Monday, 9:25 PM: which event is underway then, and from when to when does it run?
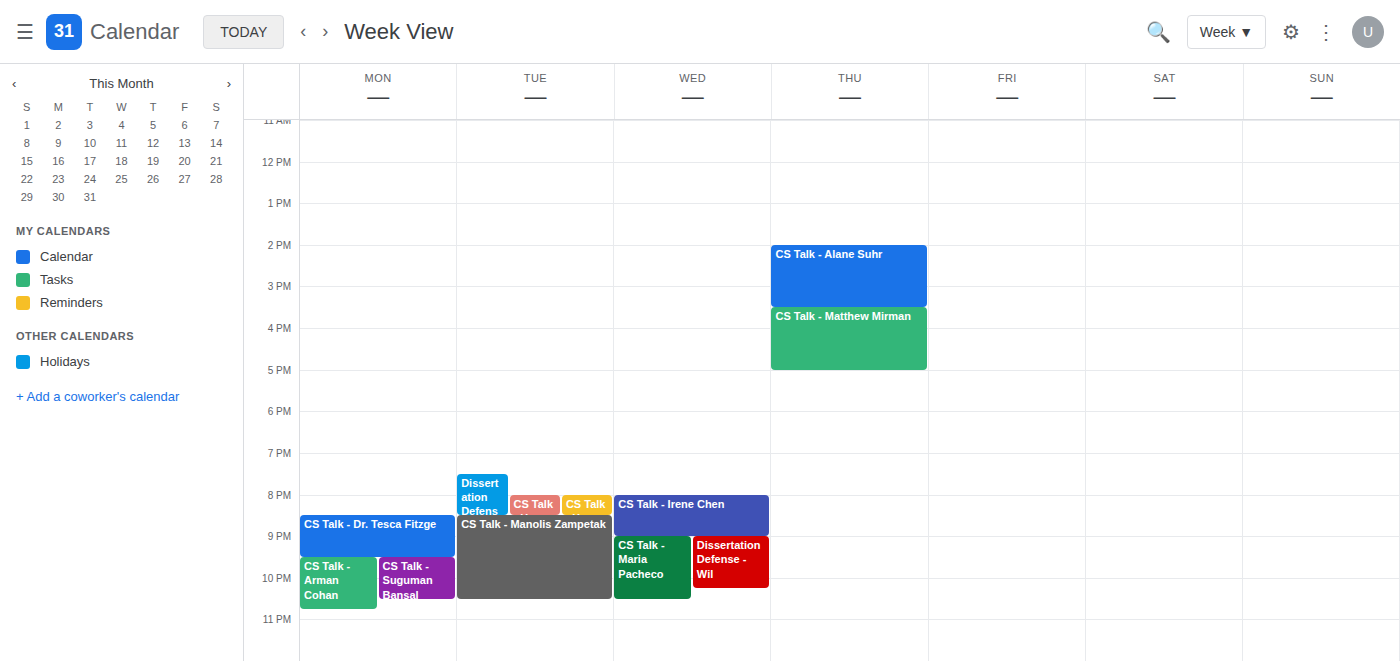
"CS Talk - Dr. Tesca Fitzge", 8:30 PM to 9:30 PM